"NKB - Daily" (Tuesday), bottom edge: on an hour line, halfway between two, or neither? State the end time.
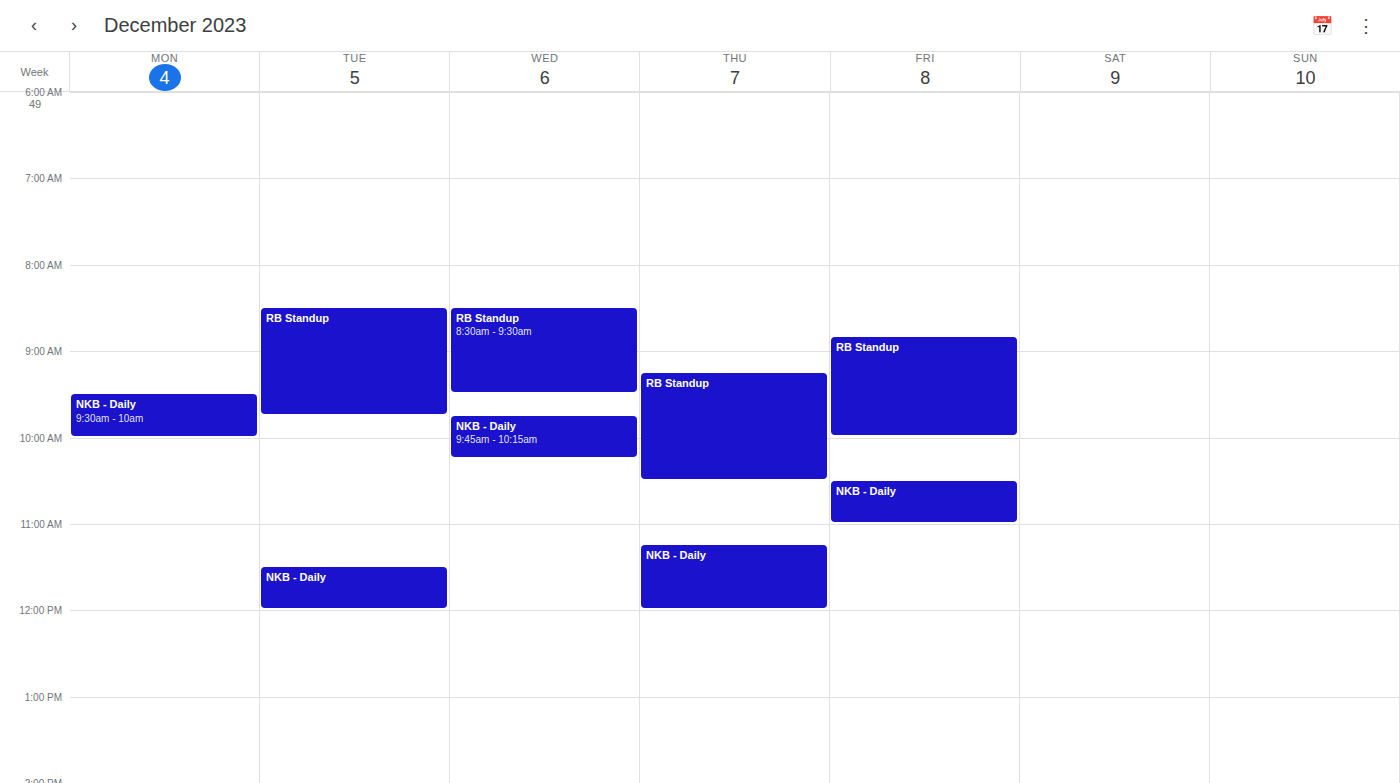
12:00 PM -- exactly on the 12 PM line.